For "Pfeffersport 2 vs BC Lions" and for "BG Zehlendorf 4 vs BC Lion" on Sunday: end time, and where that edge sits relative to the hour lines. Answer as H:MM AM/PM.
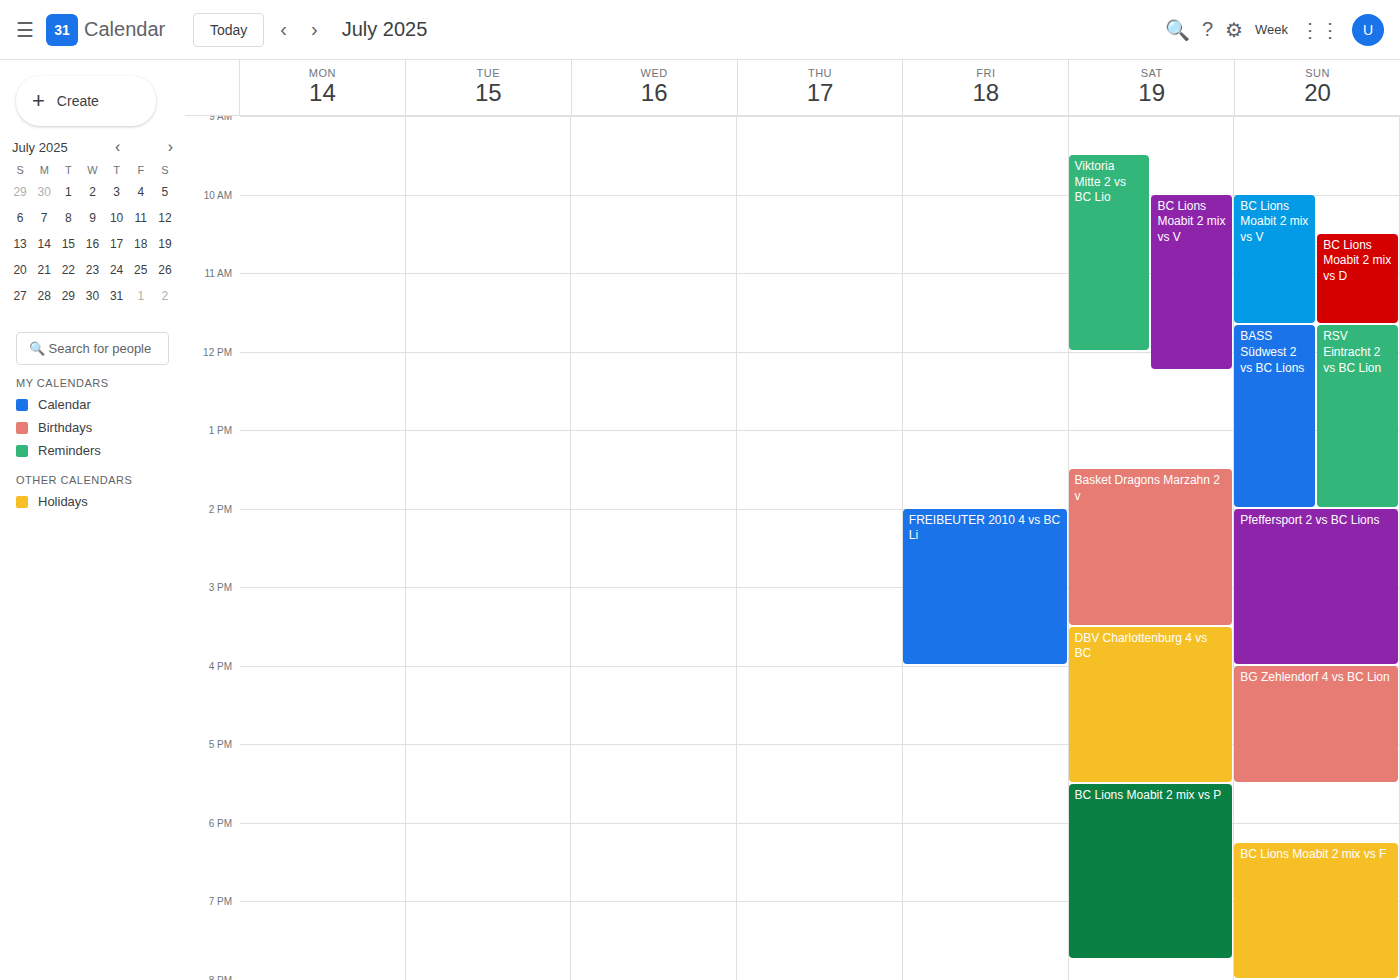
"Pfeffersport 2 vs BC Lions": 4:00 PM, exactly on the 4 PM line. "BG Zehlendorf 4 vs BC Lion": 5:30 PM, halfway between the 5 PM and 6 PM lines.